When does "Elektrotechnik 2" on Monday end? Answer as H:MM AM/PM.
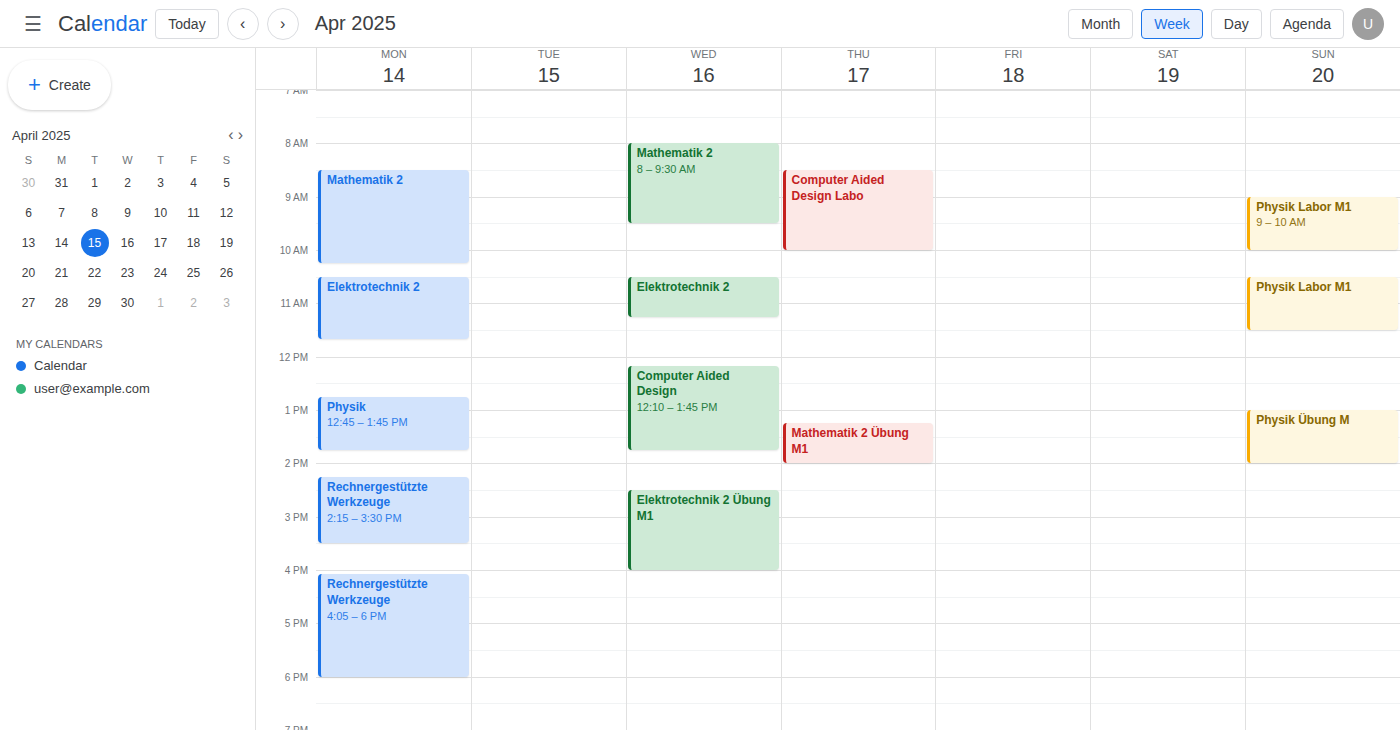
11:40 AM